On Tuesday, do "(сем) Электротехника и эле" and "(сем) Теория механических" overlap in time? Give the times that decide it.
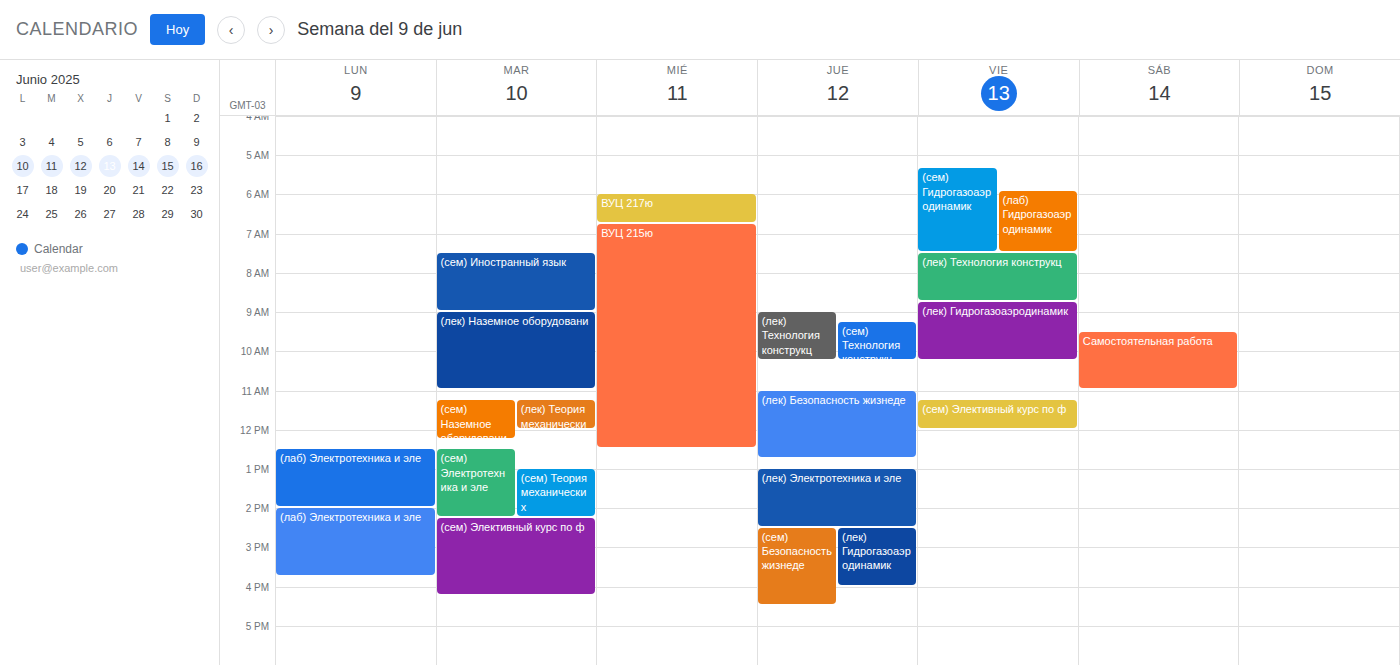
"(сем) Теория механических" runs 1:00 PM to 2:15 PM, inside "(сем) Электротехника и эле" -- they overlap.